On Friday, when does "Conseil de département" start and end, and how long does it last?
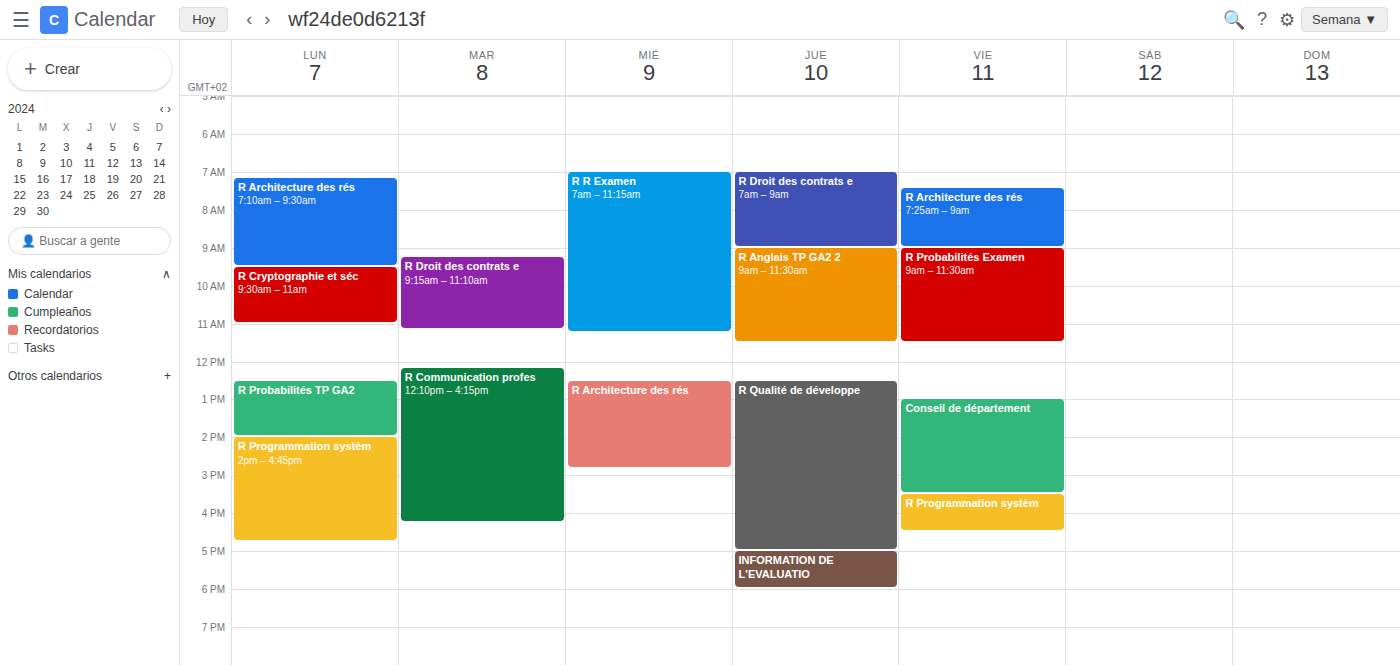
13:00 to 15:30, 2 hours 30 minutes